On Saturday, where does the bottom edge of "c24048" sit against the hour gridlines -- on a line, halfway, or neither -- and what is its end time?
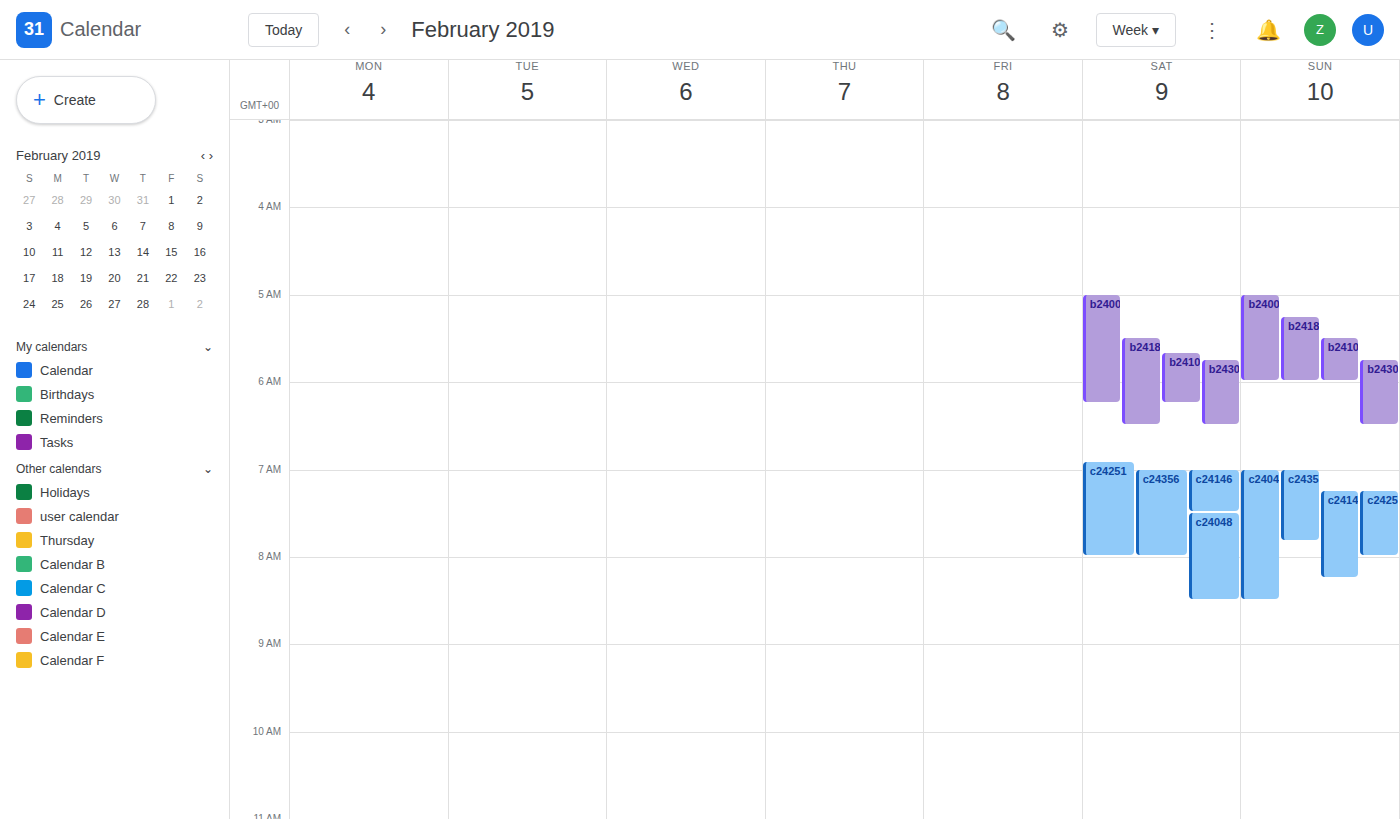
8:30 AM -- halfway between the 8 AM and 9 AM lines.